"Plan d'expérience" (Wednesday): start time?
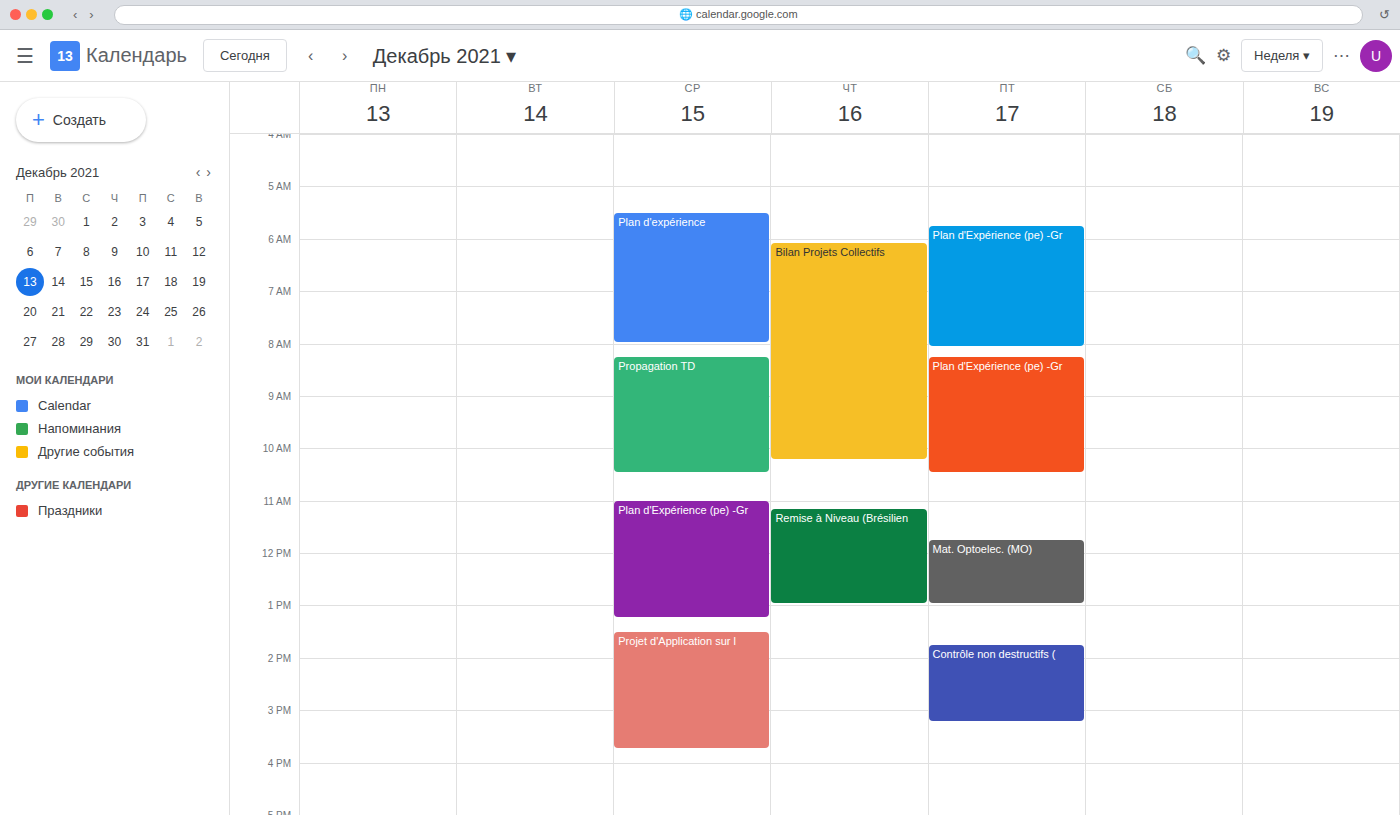
05:30